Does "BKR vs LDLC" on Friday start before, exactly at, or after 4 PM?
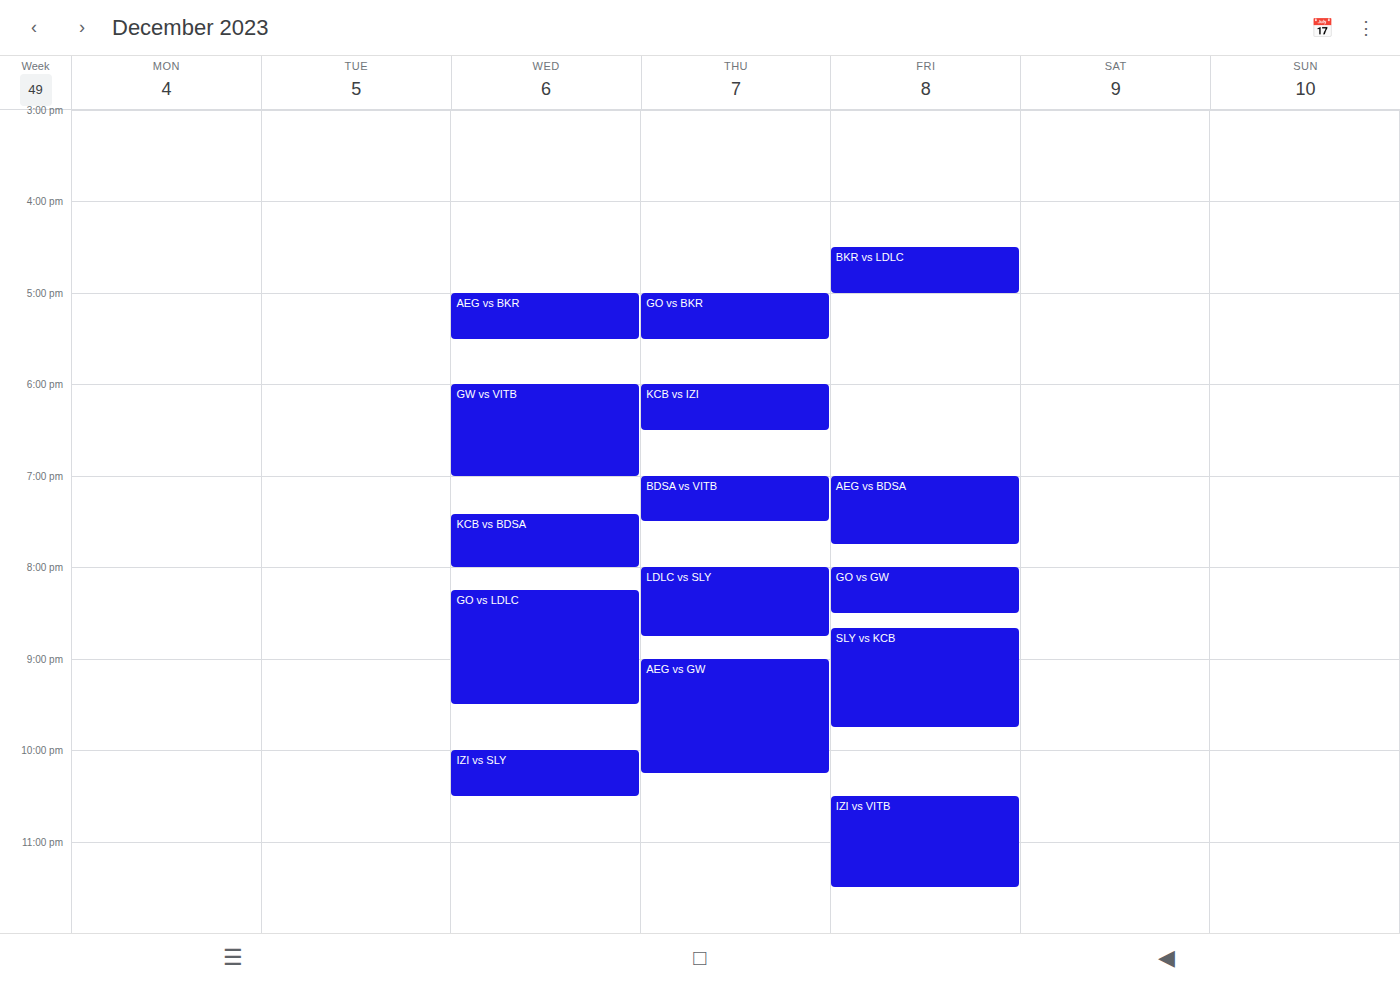
4:30 PM -- after 4 PM, 30 minutes below the 4 PM line.